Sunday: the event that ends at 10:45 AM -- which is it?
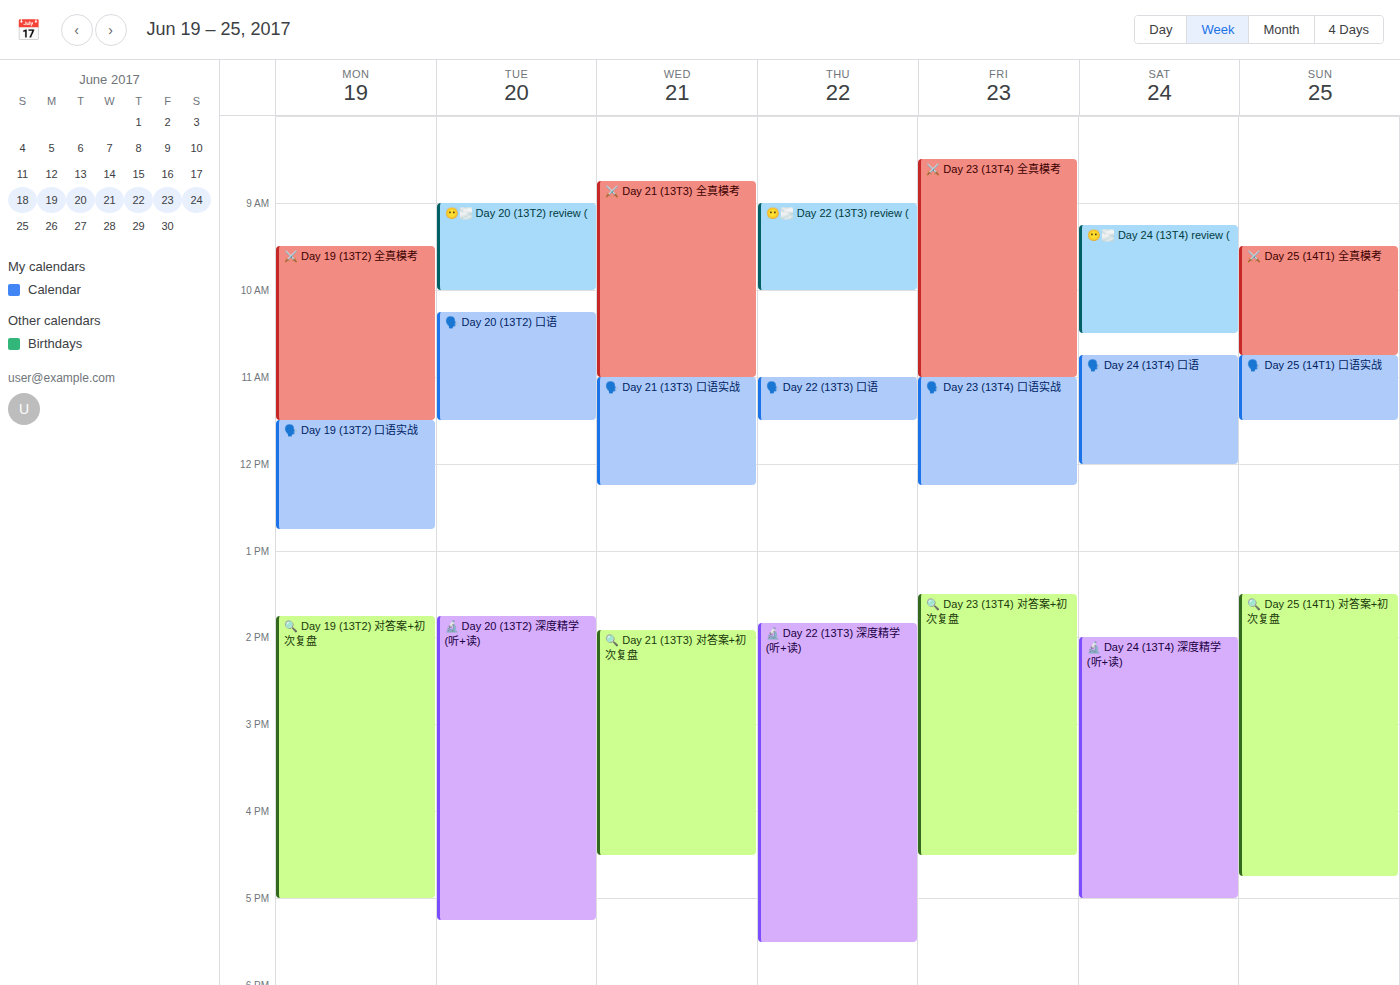
"⚔️ Day 25 (14T1) 全真模考"